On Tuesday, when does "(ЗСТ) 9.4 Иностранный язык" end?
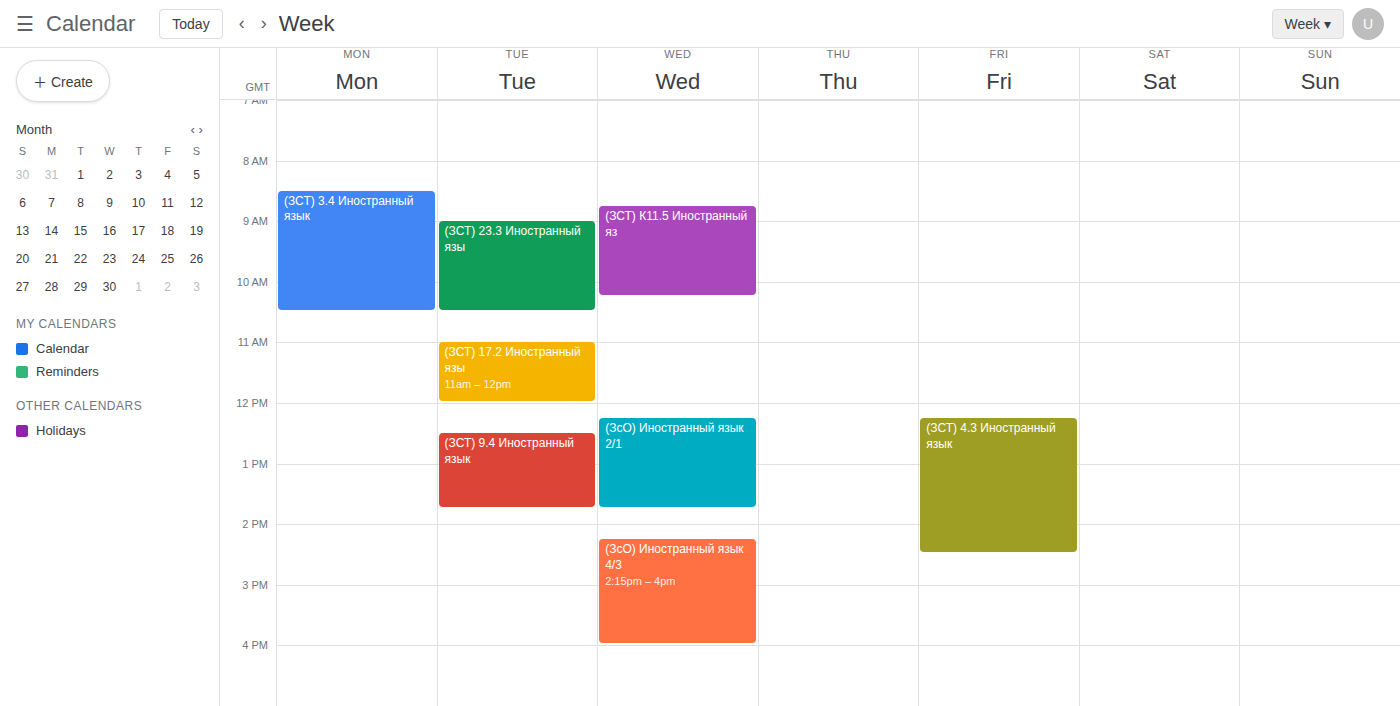
1:45 PM